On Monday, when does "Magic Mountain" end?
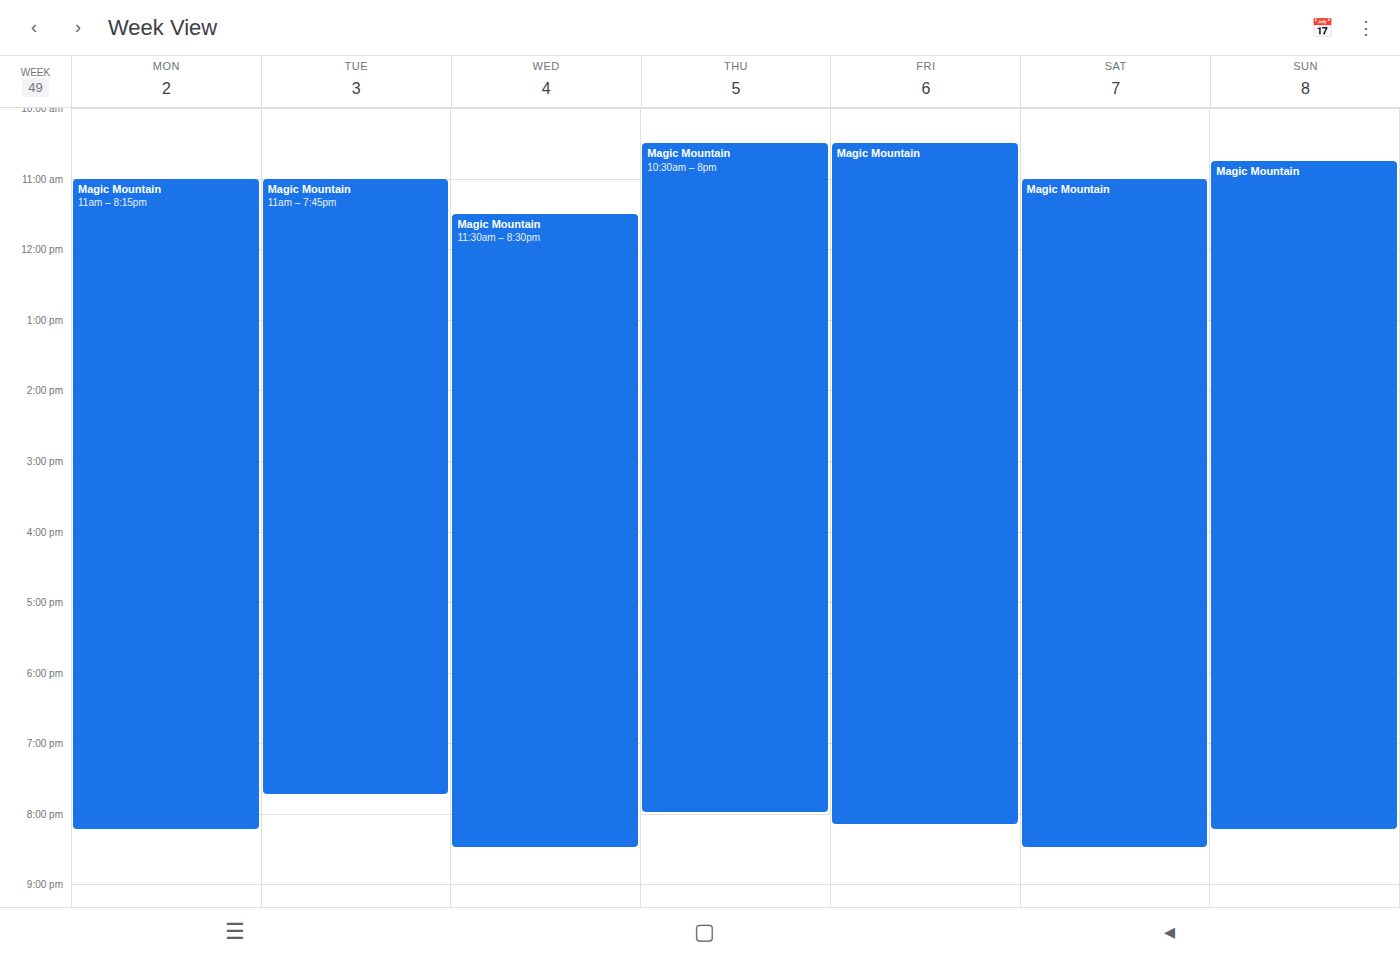
8:15 PM